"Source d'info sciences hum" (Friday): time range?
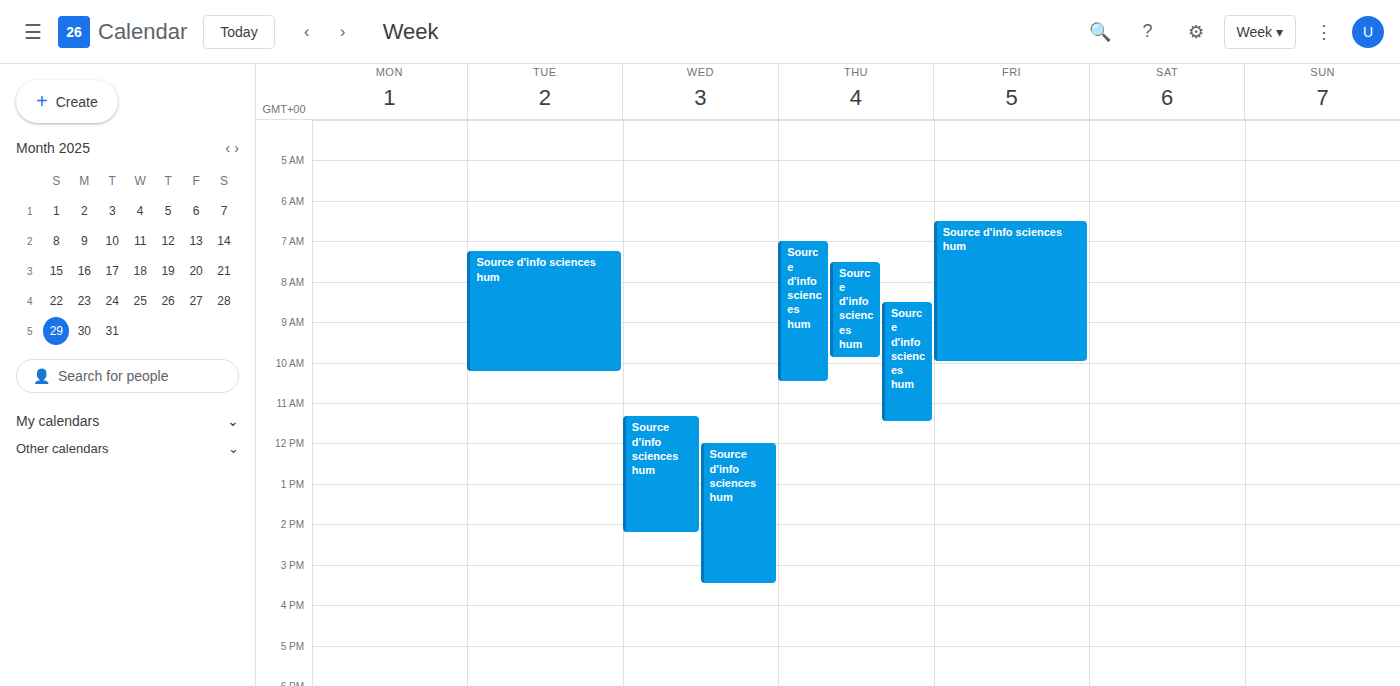
6:30 AM to 10:00 AM